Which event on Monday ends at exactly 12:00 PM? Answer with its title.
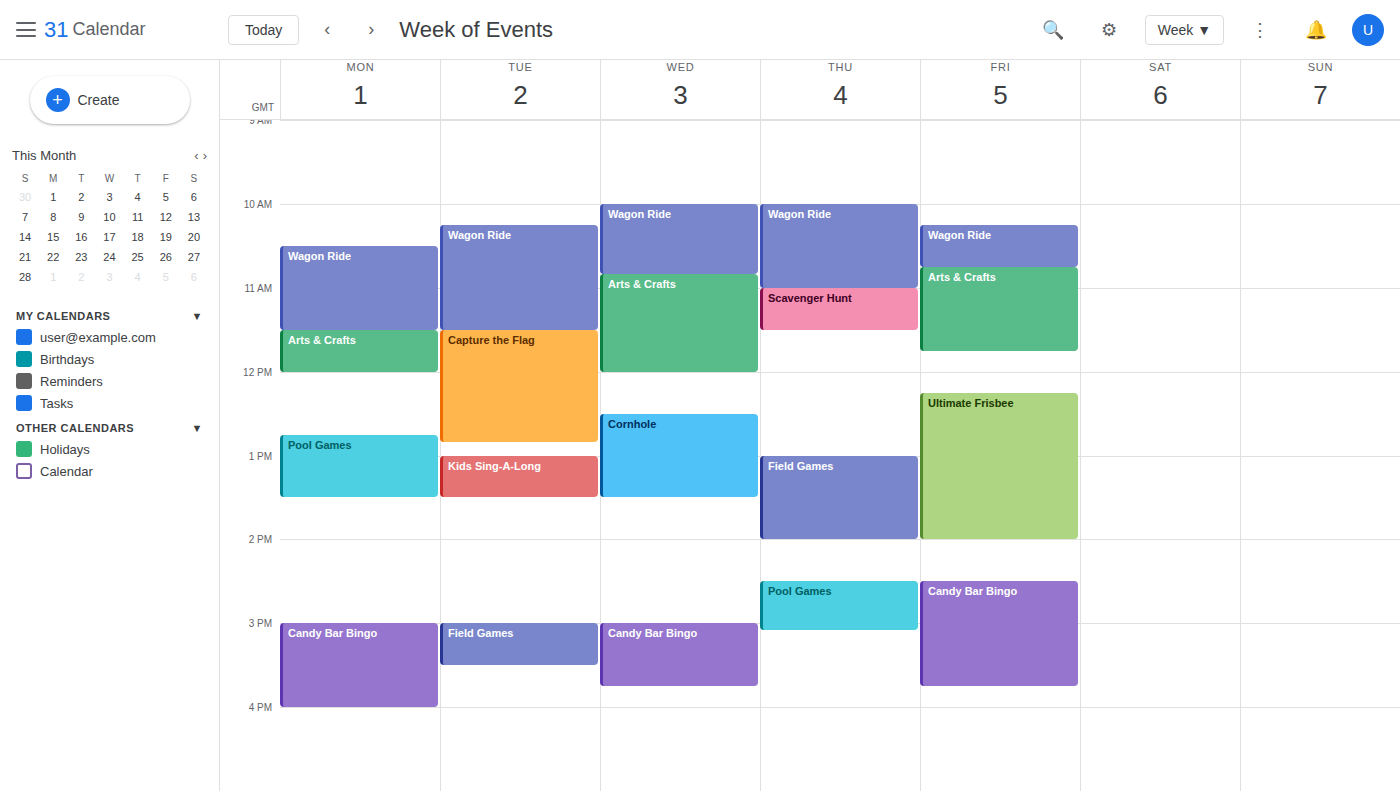
"Arts & Crafts"